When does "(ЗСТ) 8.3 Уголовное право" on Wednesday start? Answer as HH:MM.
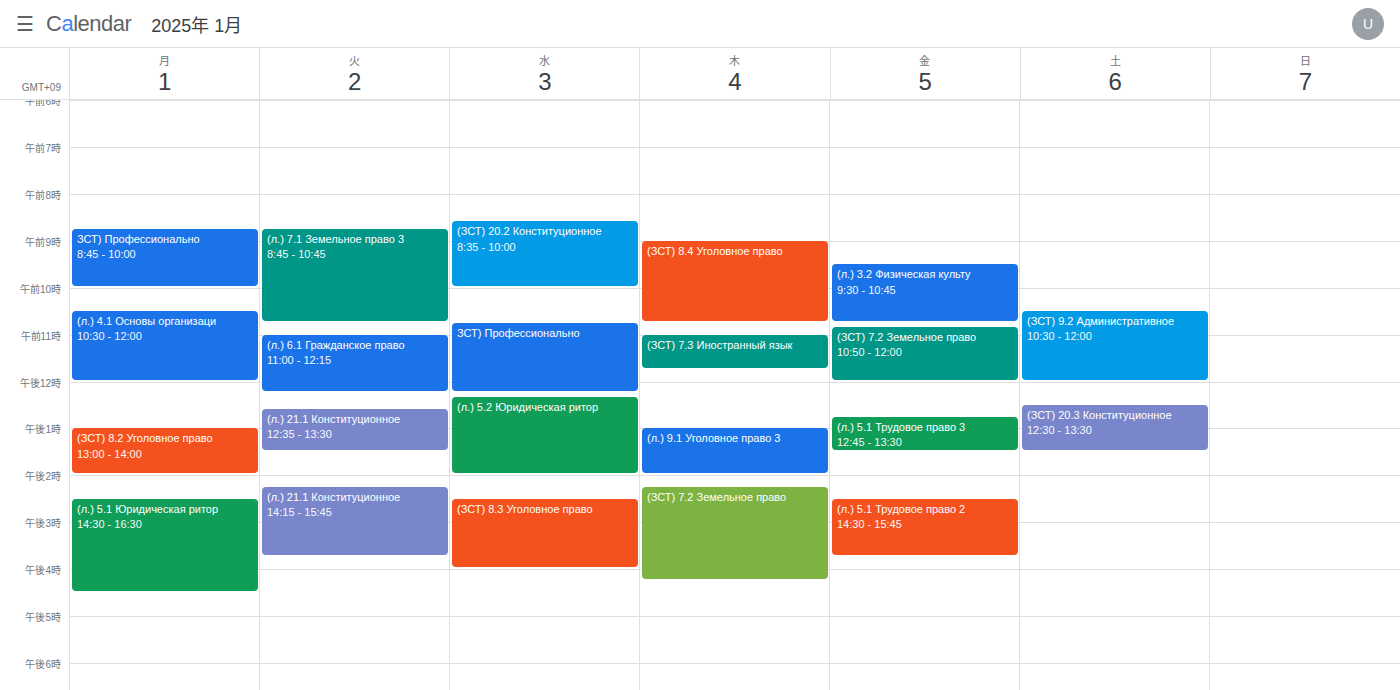
14:30